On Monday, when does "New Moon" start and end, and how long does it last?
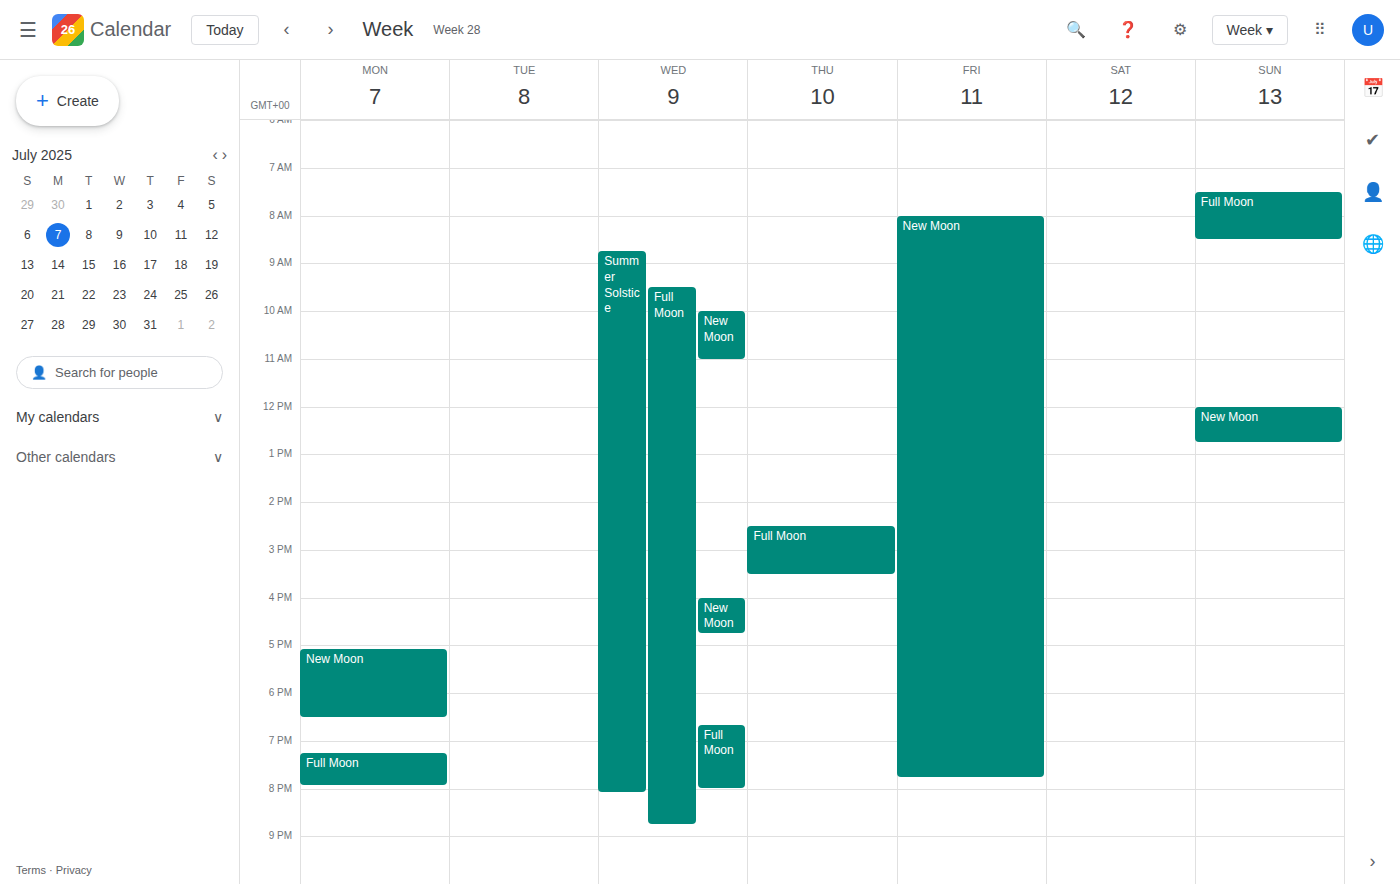
5:05 PM to 6:30 PM, 1 hour 25 minutes